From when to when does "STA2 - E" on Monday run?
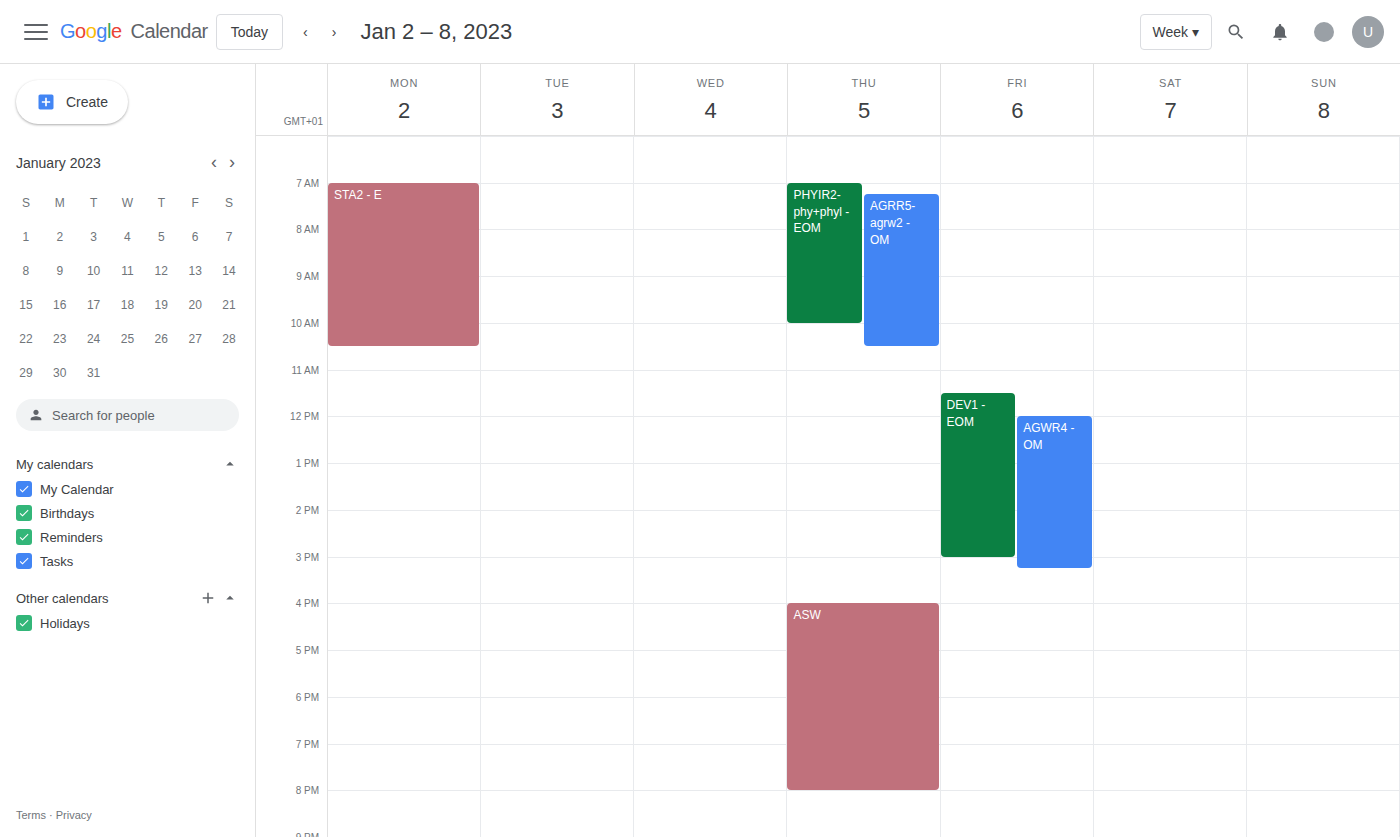
7:00 AM to 10:30 AM